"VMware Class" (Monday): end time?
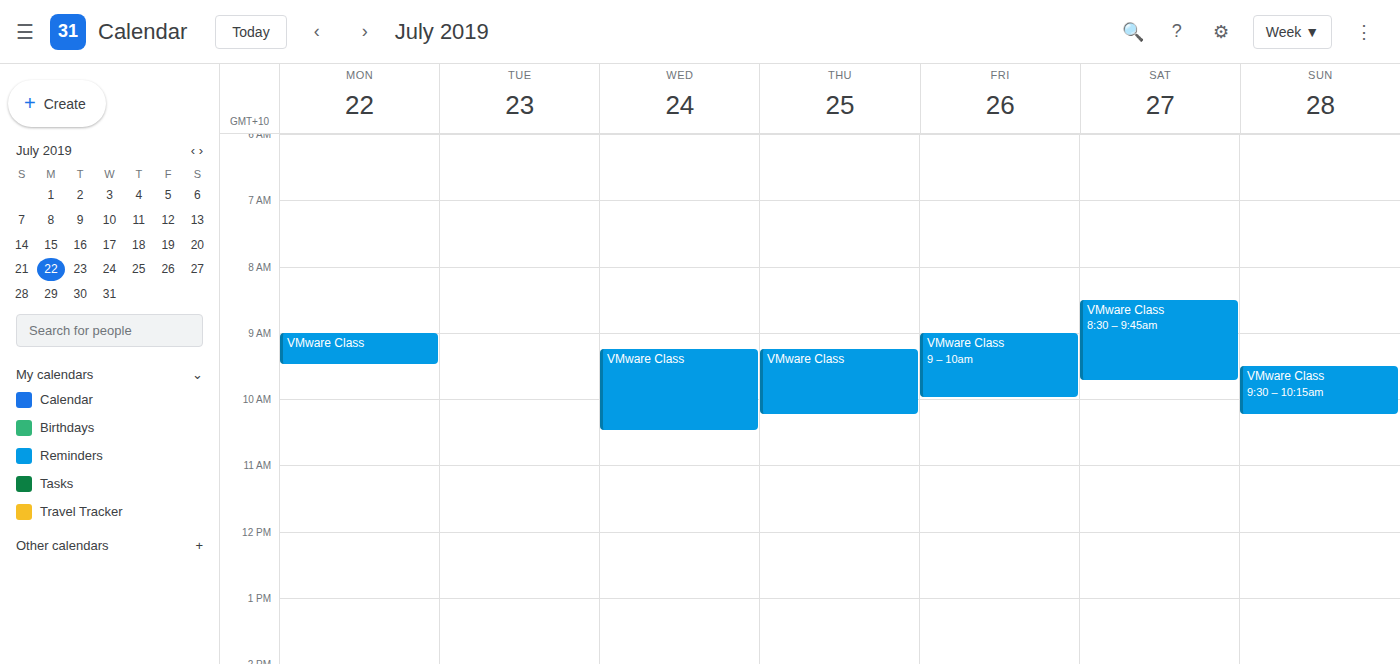
9:30 AM